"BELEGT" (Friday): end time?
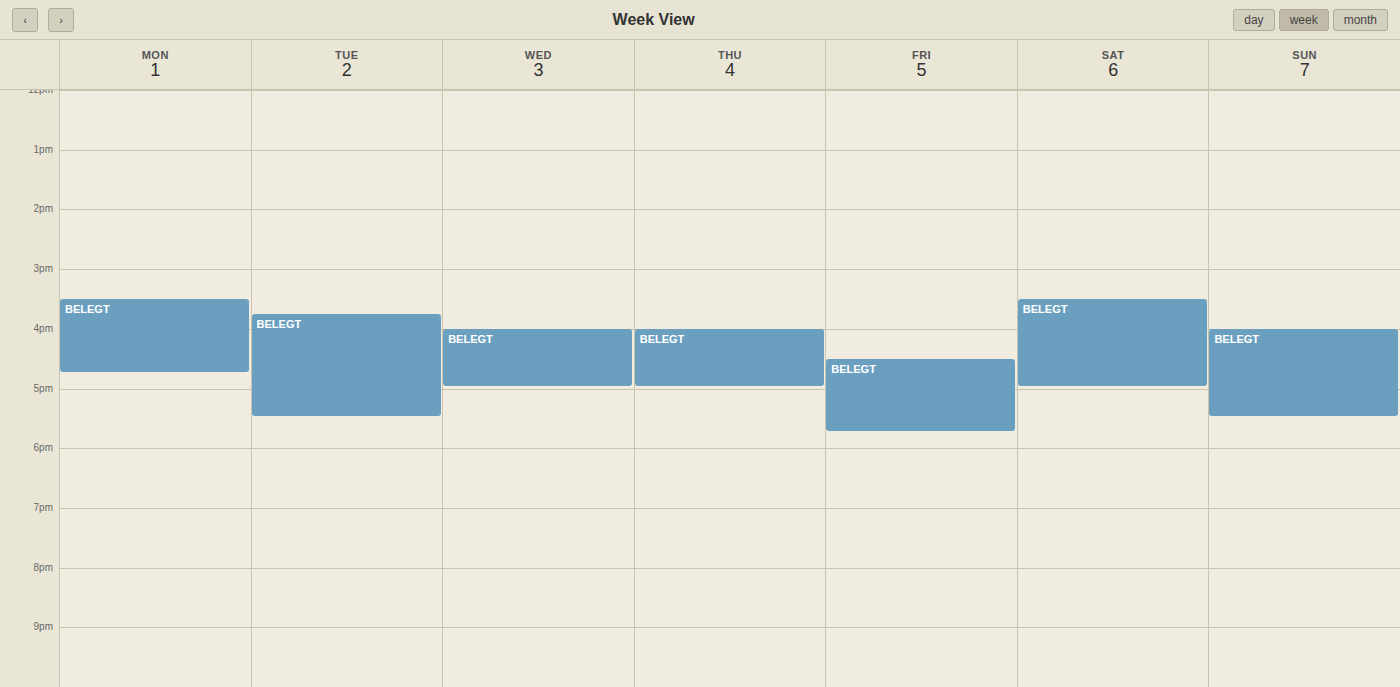
5:45 PM